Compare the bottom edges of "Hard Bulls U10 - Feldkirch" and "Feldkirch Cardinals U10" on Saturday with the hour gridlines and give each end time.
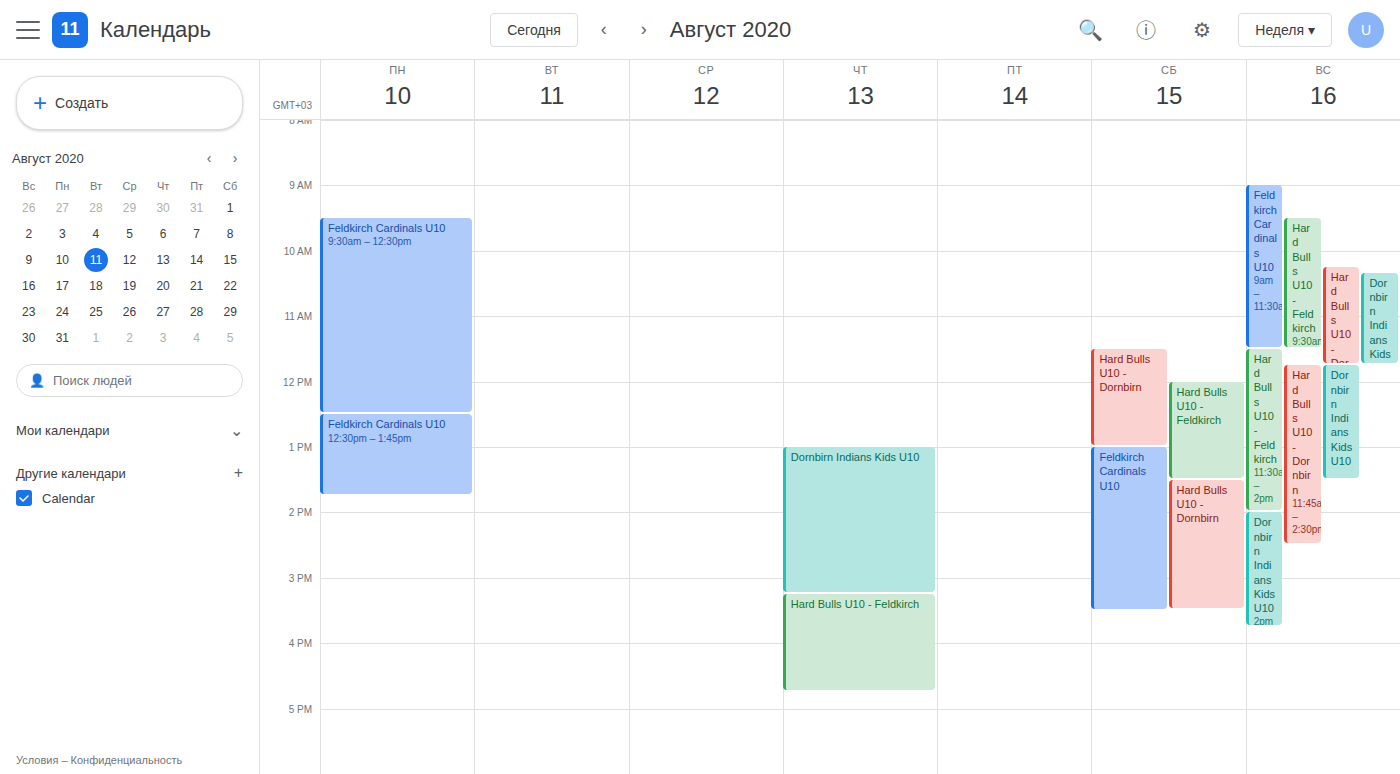
"Hard Bulls U10 - Feldkirch": 1:30 PM, halfway between the 1 PM and 2 PM lines. "Feldkirch Cardinals U10": 3:30 PM, halfway between the 3 PM and 4 PM lines.